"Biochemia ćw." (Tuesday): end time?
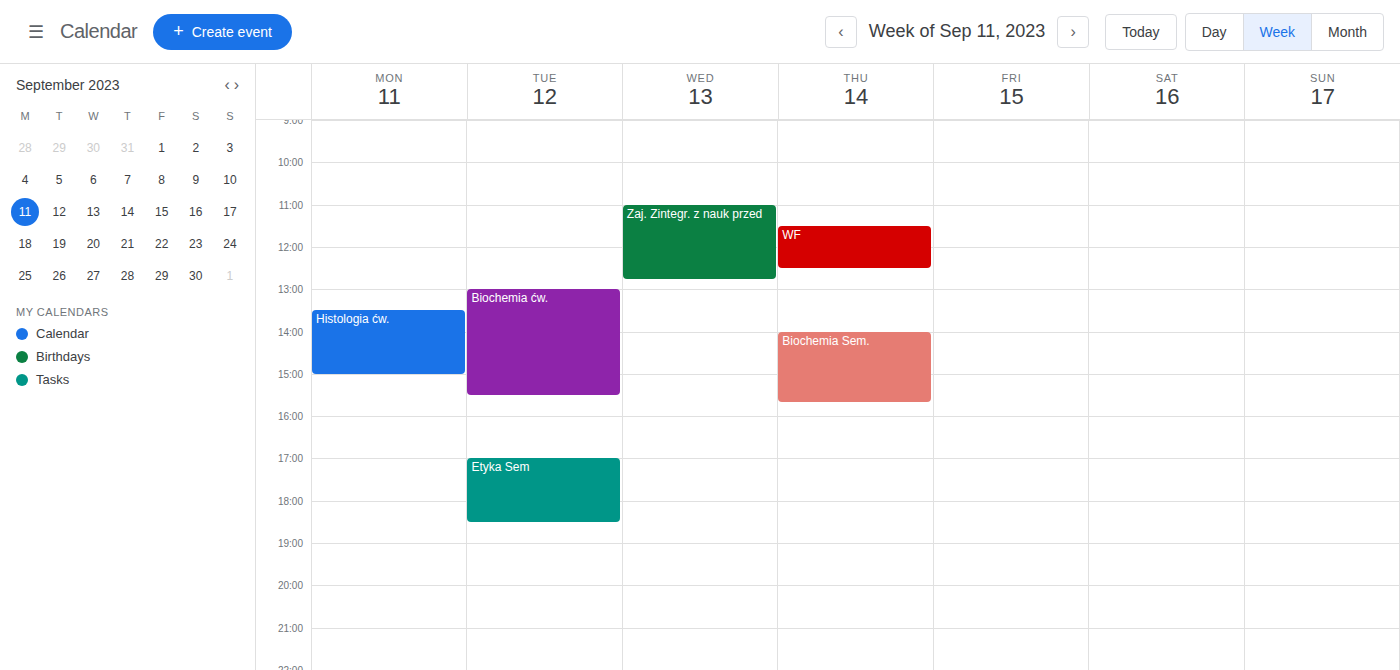
3:30 PM